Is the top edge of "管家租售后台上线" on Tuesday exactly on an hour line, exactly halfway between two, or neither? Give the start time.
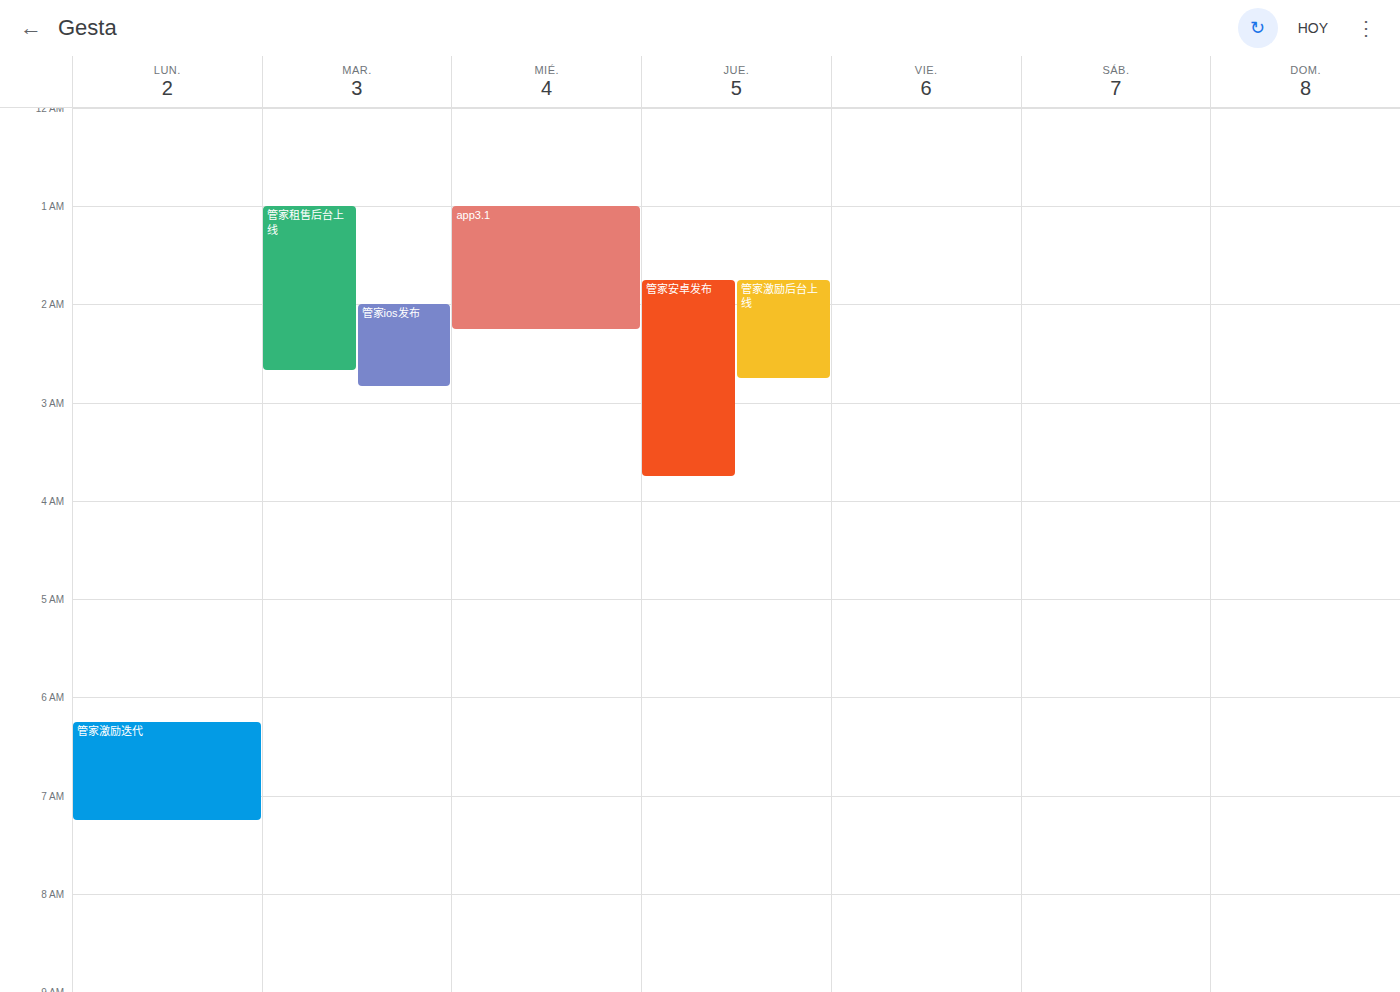
01:00 -- exactly on the 01:00 line.